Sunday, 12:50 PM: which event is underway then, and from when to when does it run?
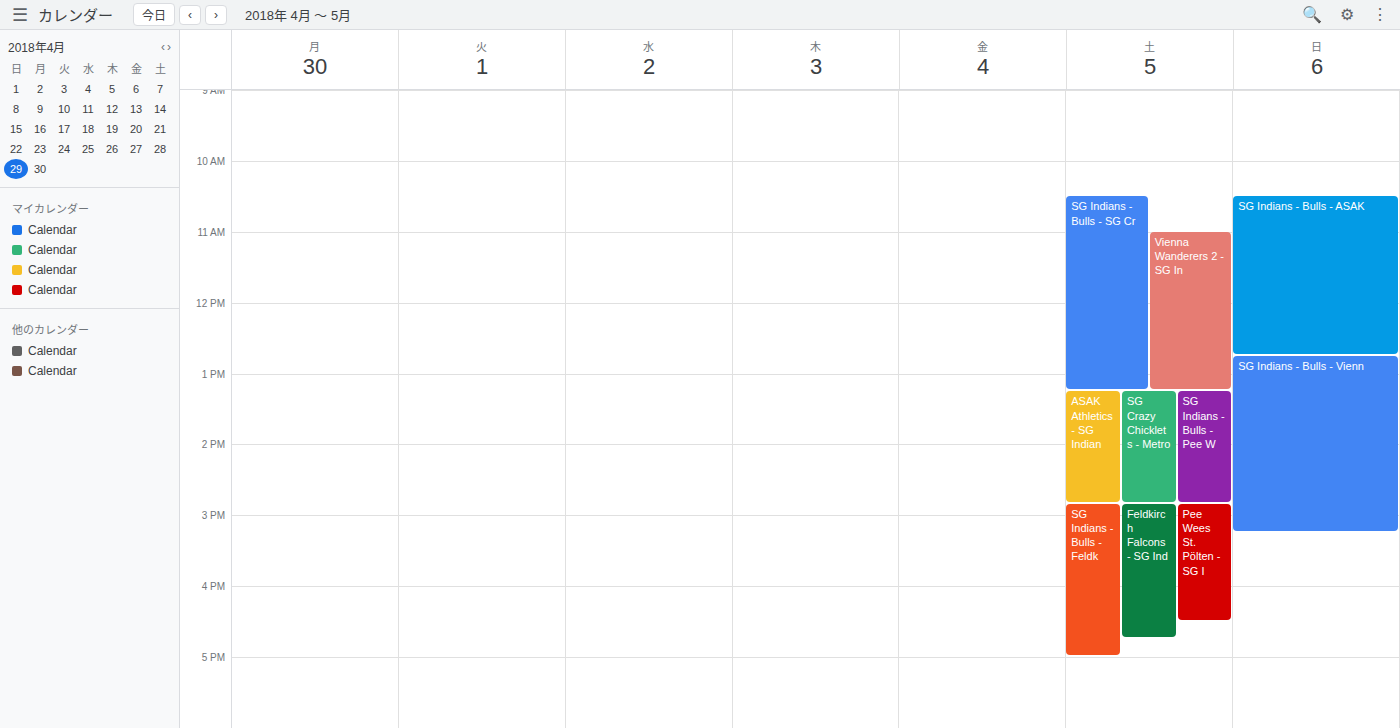
"SG Indians - Bulls - Vienn", 12:45 PM to 3:15 PM